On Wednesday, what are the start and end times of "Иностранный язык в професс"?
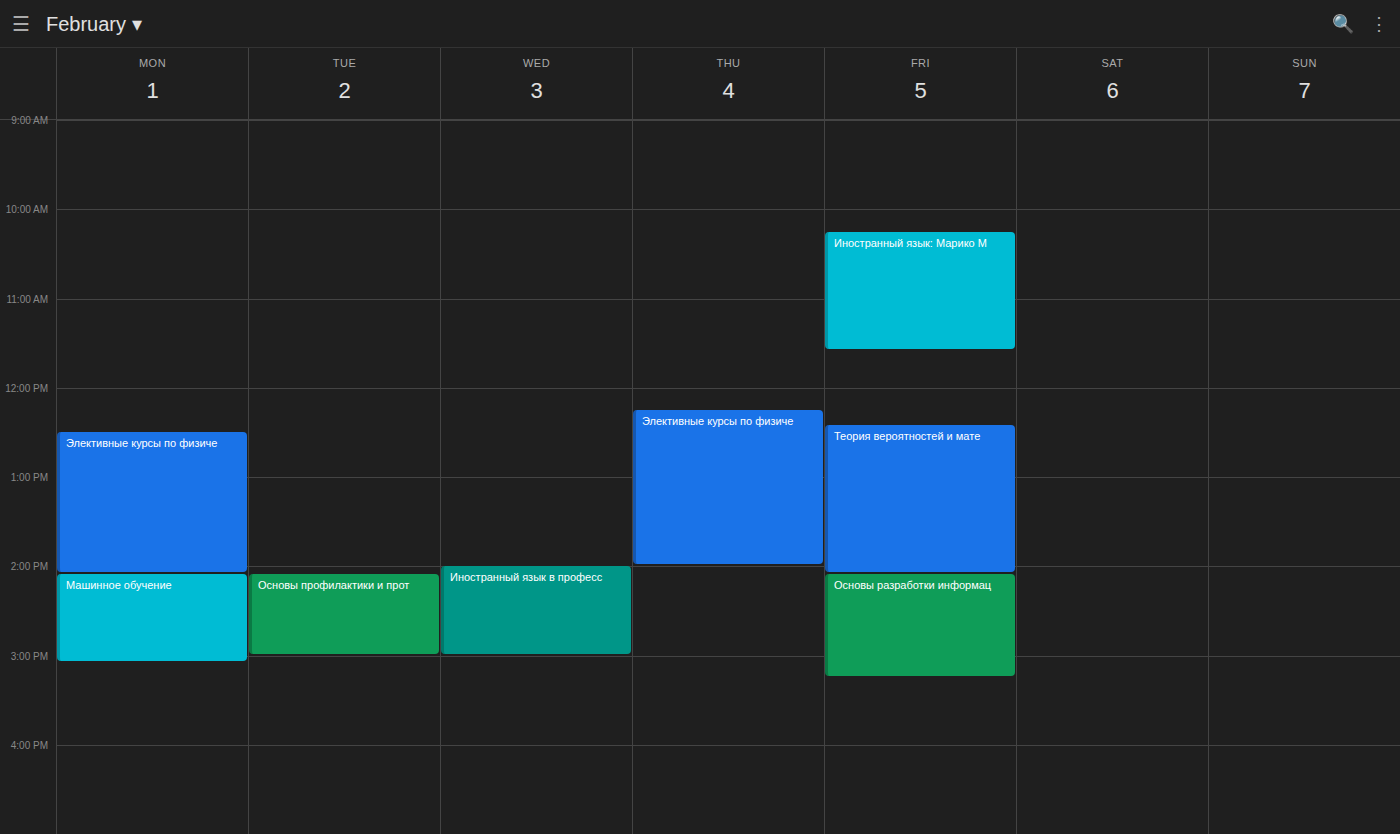
2:00 PM to 3:00 PM